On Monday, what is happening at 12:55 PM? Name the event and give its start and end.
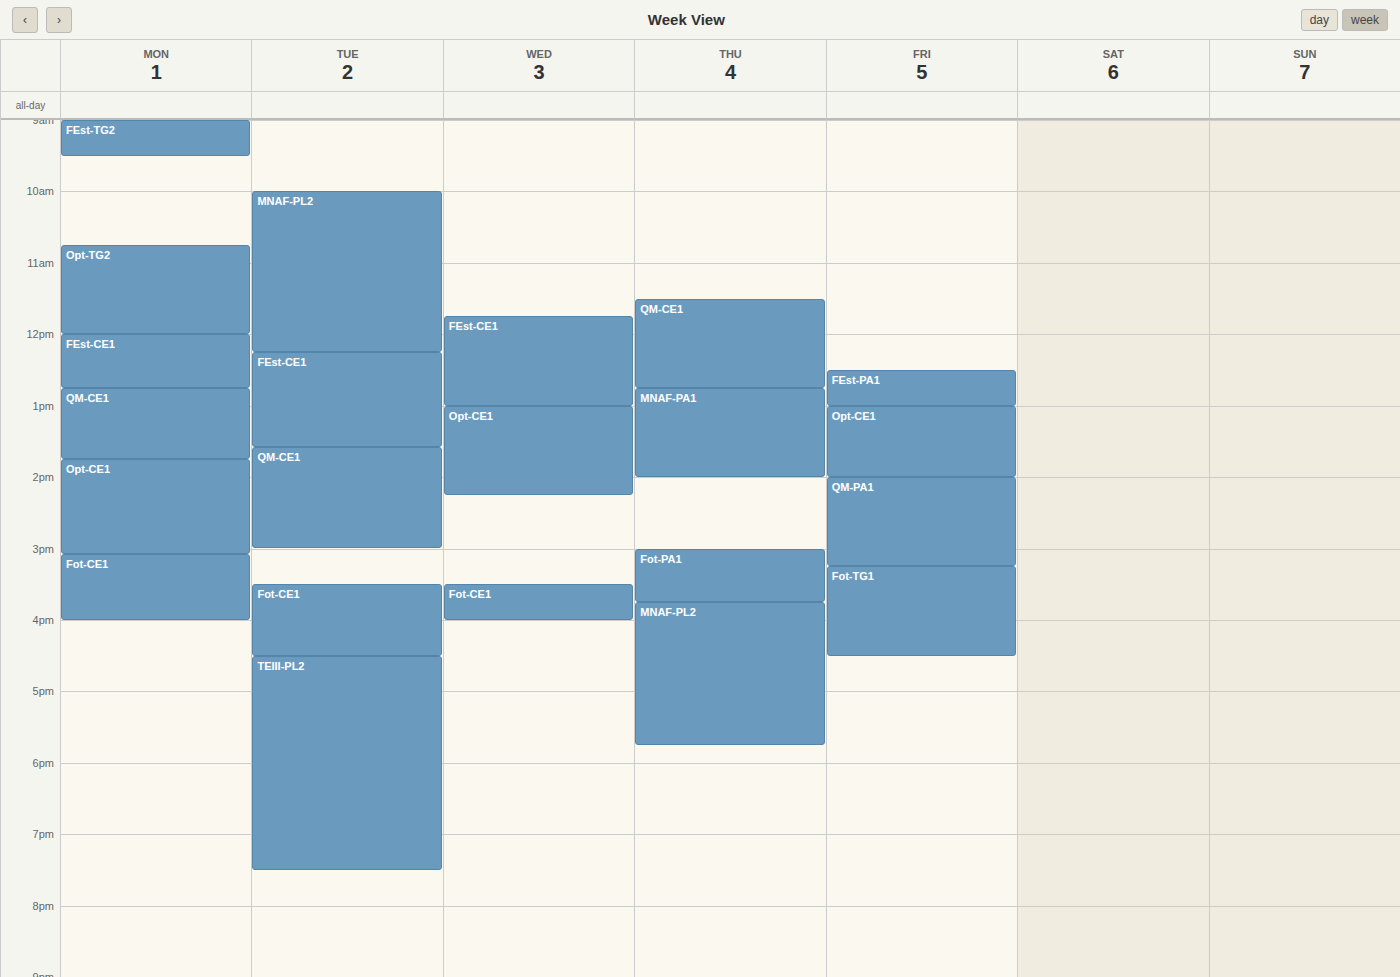
"QM-CE1", 12:45 PM to 1:45 PM